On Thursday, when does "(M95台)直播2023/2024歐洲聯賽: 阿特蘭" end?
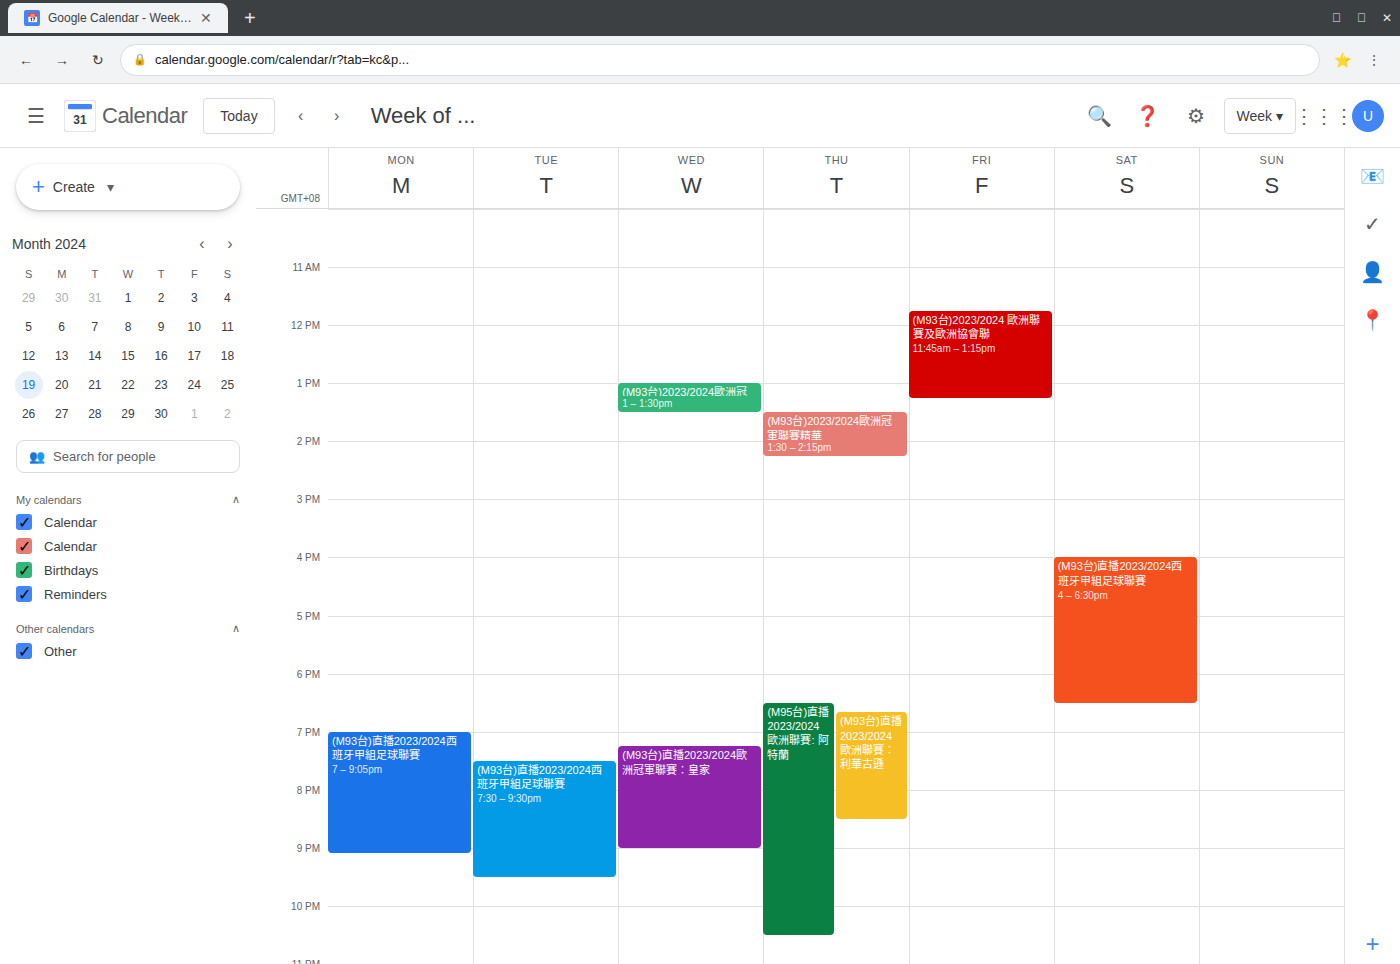
10:30 PM